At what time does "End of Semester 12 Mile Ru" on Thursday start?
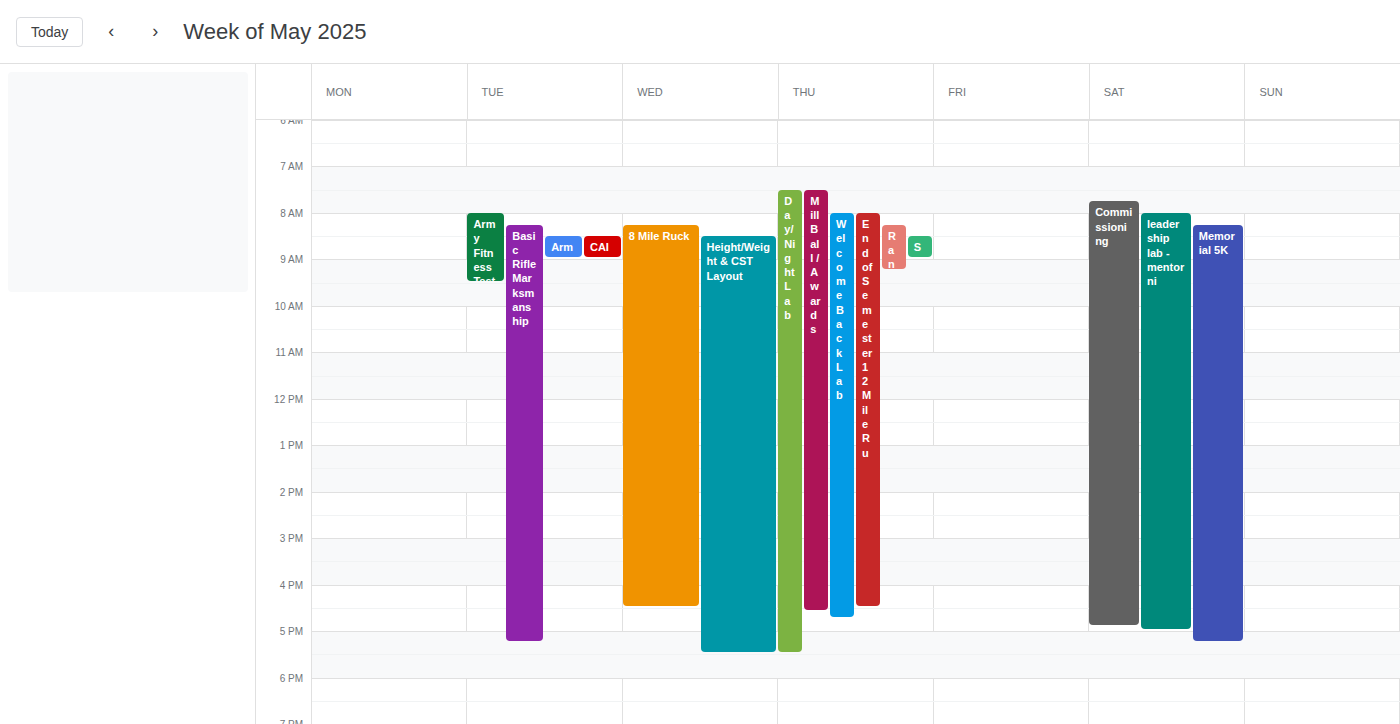
8:00 AM